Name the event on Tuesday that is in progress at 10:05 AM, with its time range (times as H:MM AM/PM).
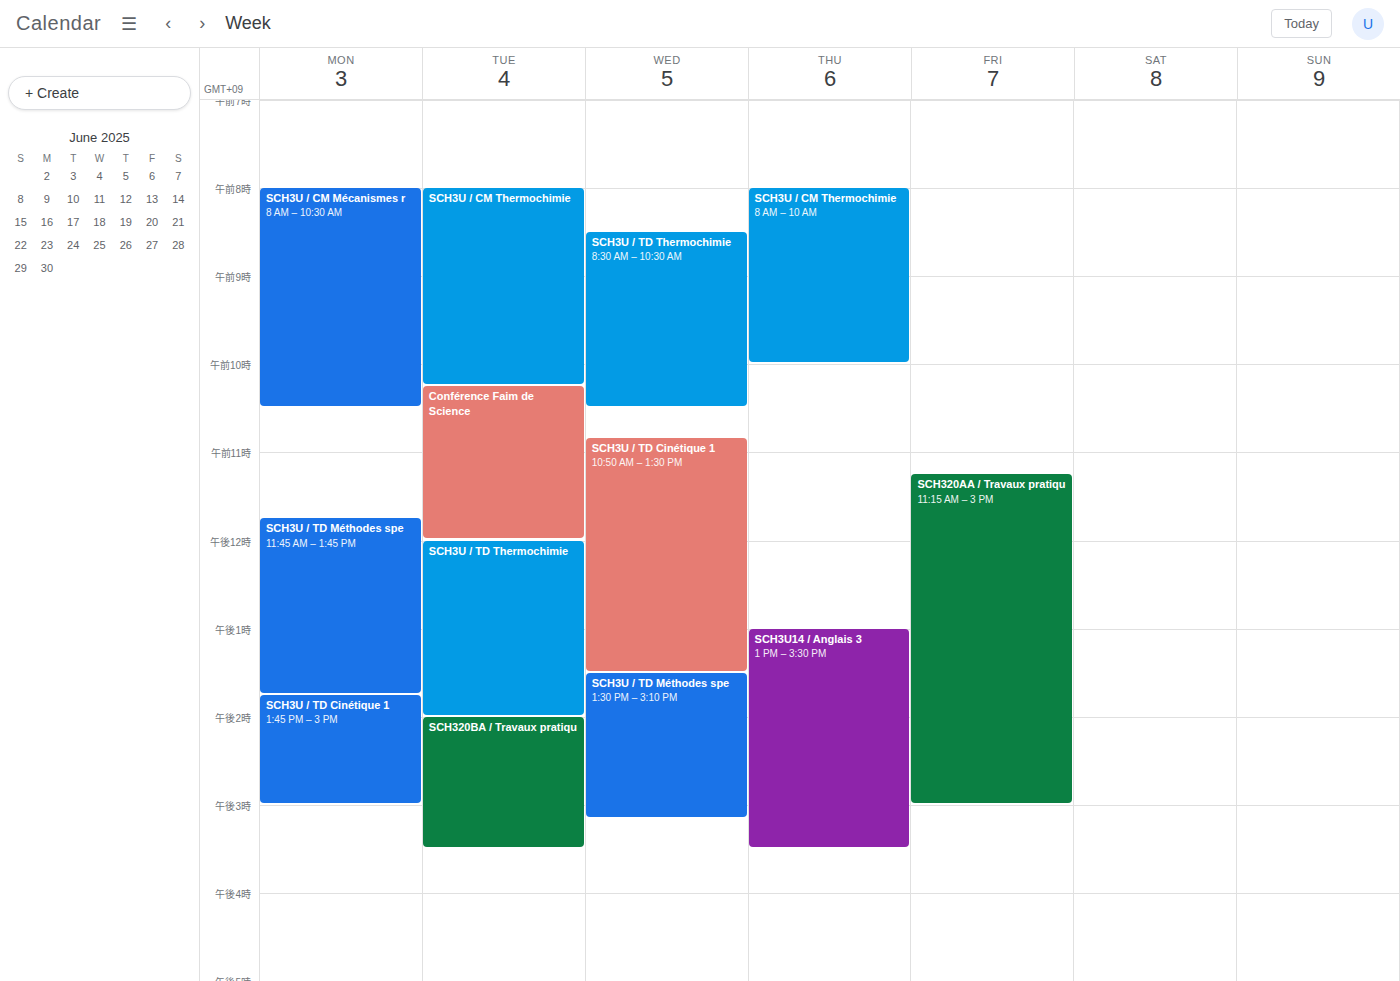
"SCH3U / CM Thermochimie", 8:00 AM to 10:15 AM